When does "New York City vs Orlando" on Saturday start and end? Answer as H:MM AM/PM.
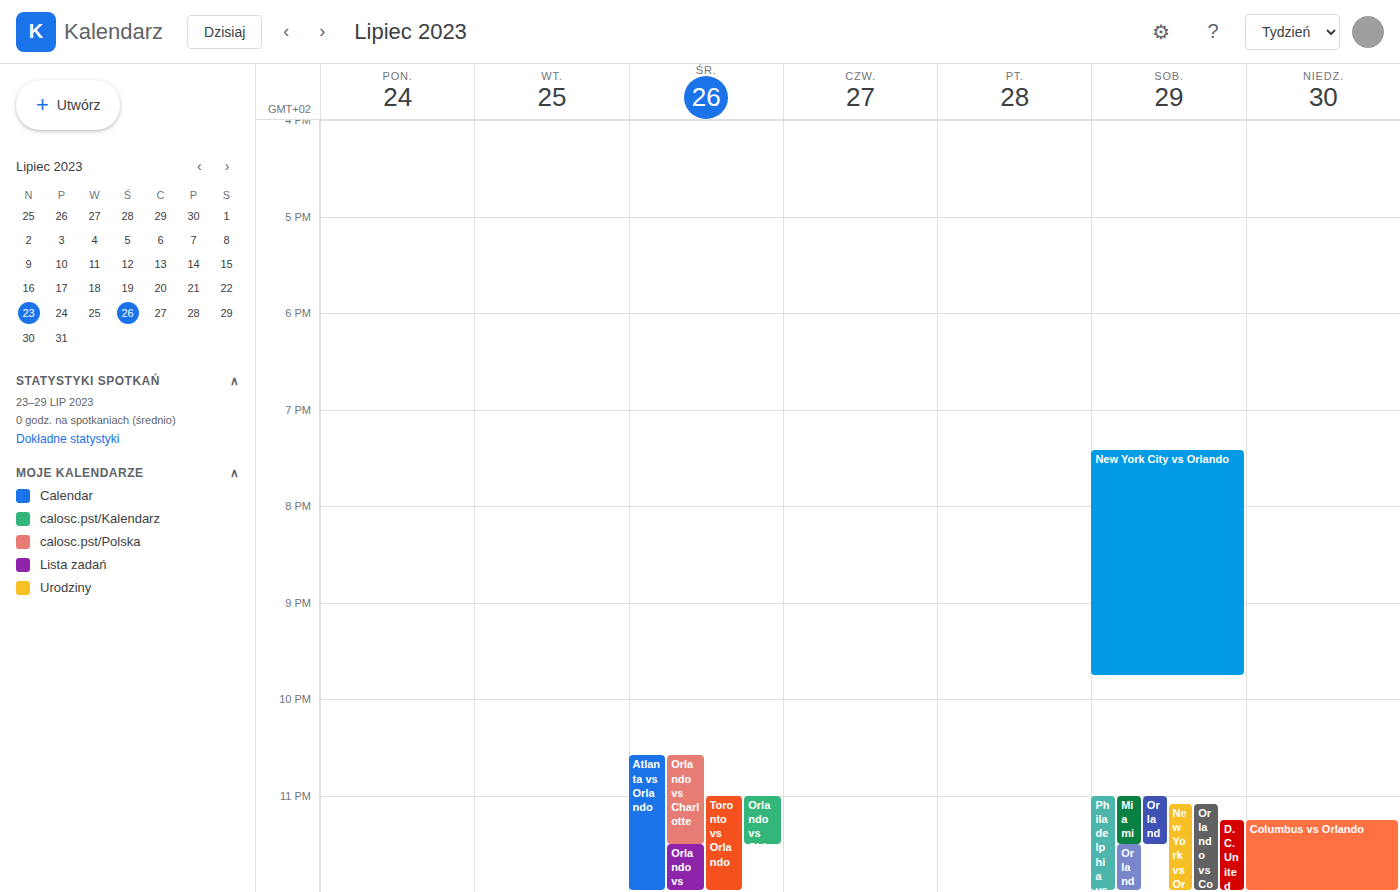
7:25 PM to 9:45 PM